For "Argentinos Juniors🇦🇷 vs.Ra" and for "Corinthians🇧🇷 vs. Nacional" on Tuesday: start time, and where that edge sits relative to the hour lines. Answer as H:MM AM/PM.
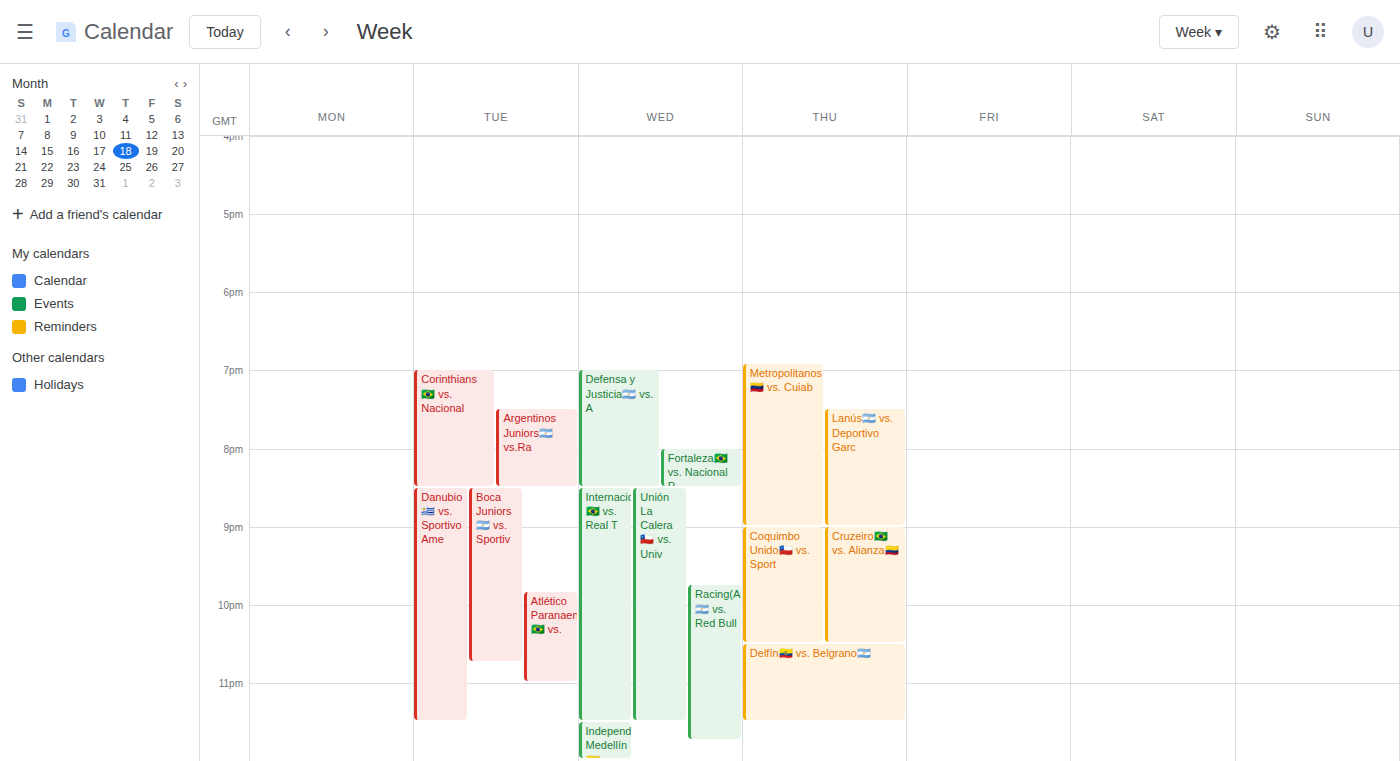
"Argentinos Juniors🇦🇷 vs.Ra": 7:30 PM, halfway between the 7 PM and 8 PM lines. "Corinthians🇧🇷 vs. Nacional": 7:00 PM, exactly on the 7 PM line.